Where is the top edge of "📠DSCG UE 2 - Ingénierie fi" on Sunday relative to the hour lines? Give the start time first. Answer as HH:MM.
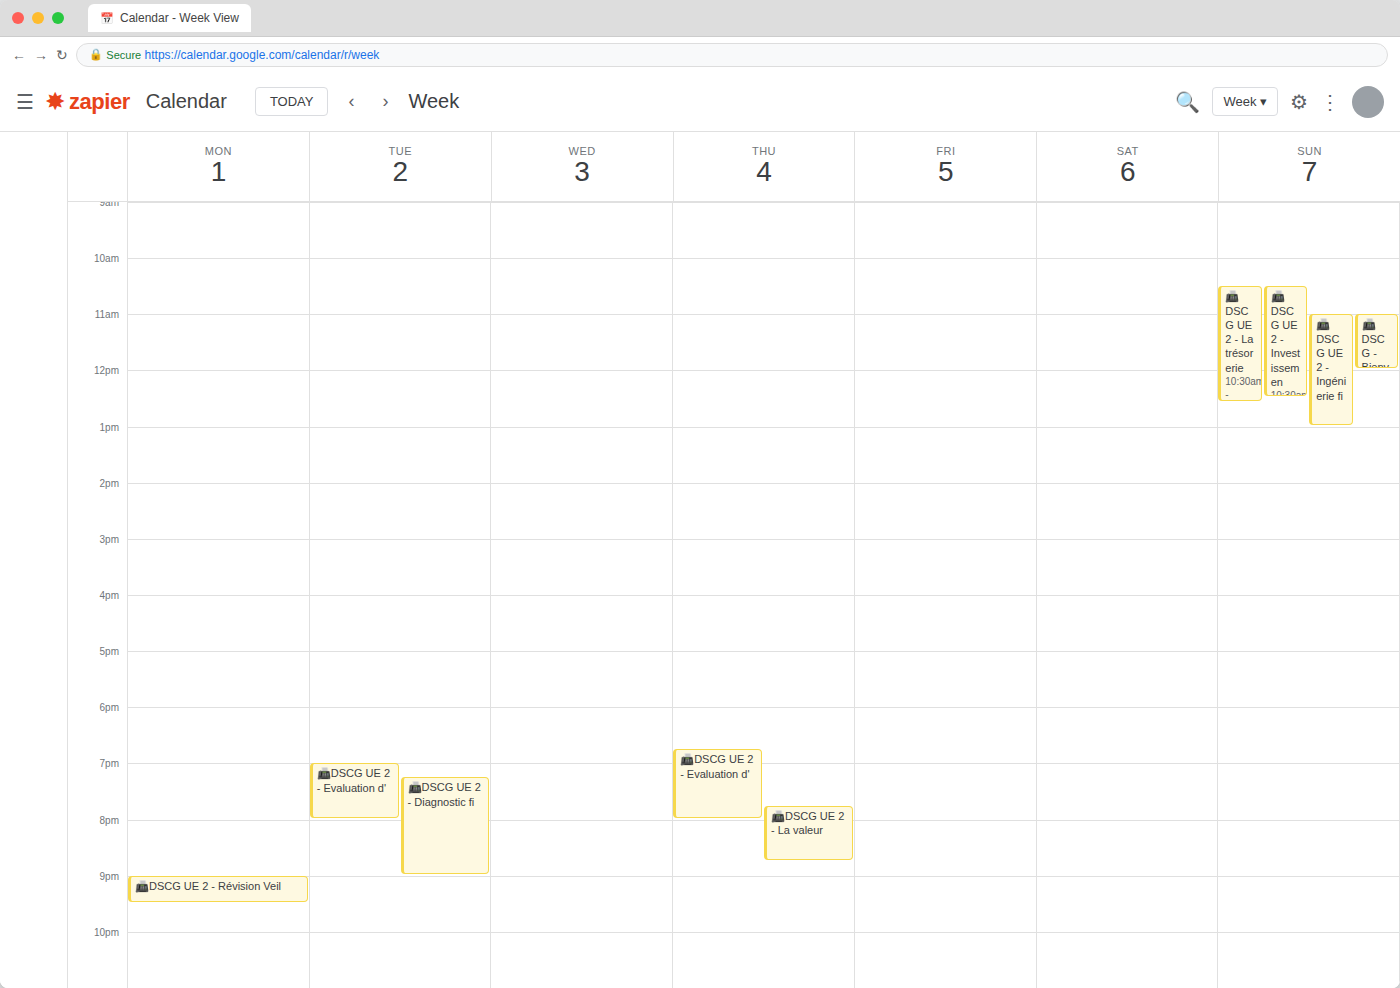
11:00 -- exactly on the 11:00 line.